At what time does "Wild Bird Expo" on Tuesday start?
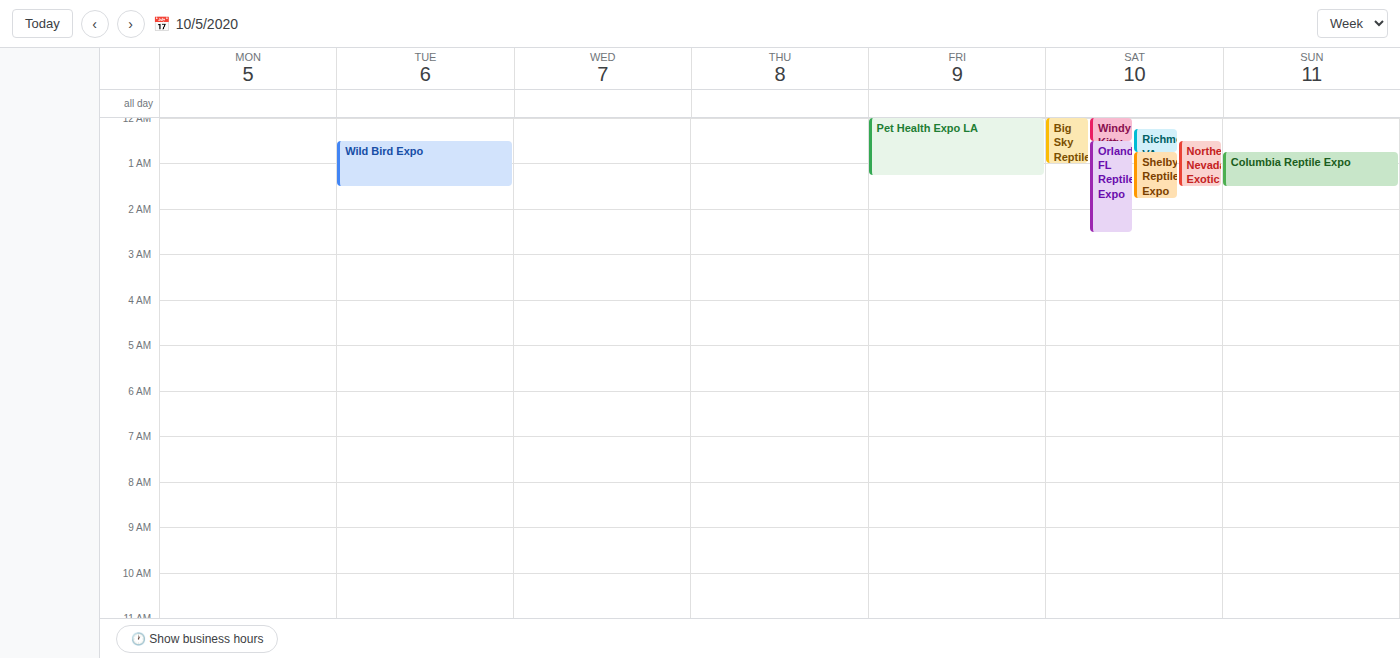
12:30 AM